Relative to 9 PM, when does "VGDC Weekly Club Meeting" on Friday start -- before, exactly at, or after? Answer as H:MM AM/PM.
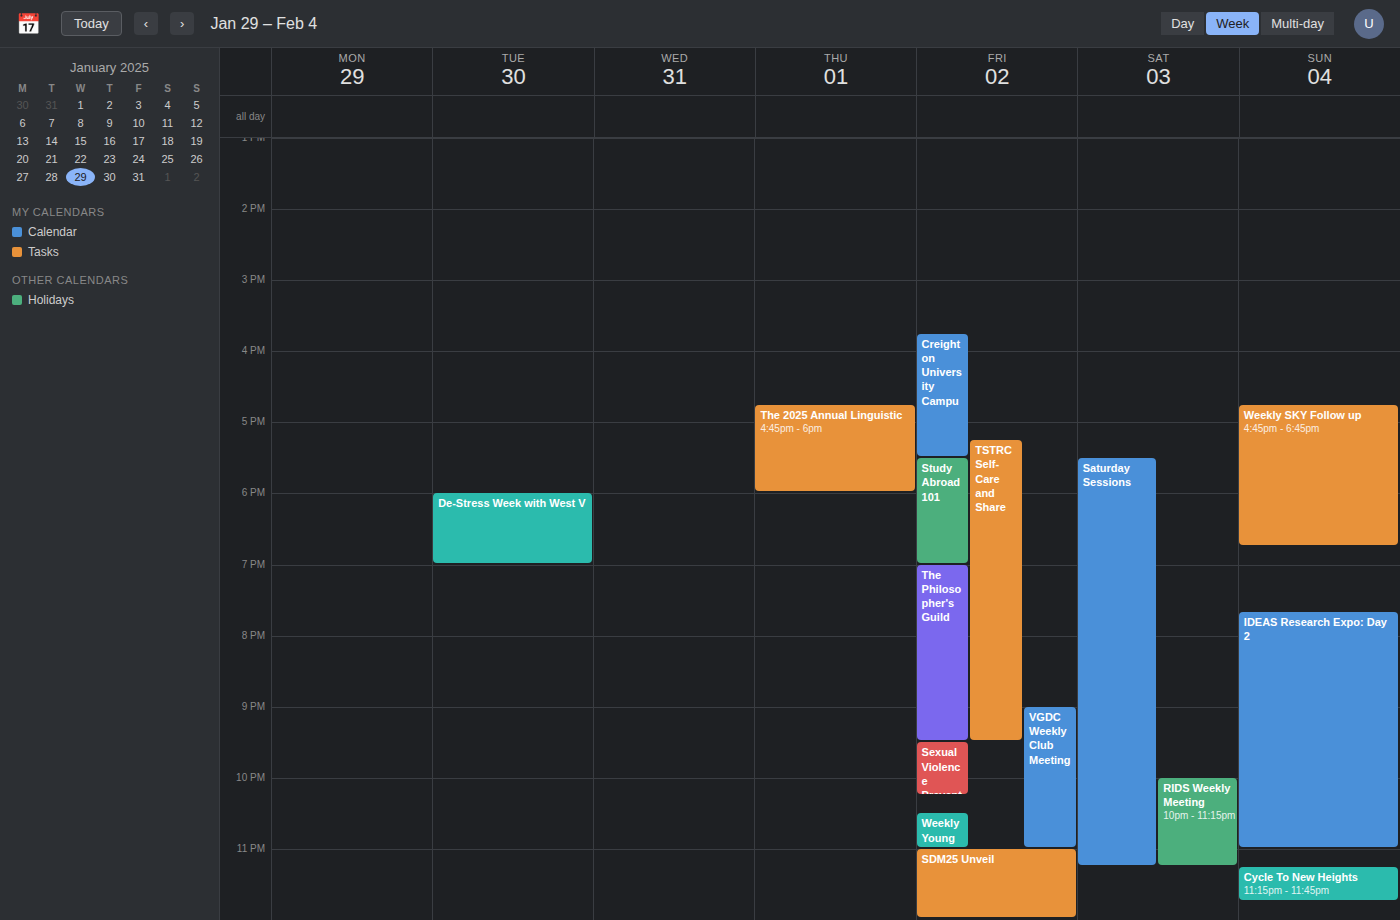
9:00 PM -- exactly at 9 PM, on the 9 PM line.